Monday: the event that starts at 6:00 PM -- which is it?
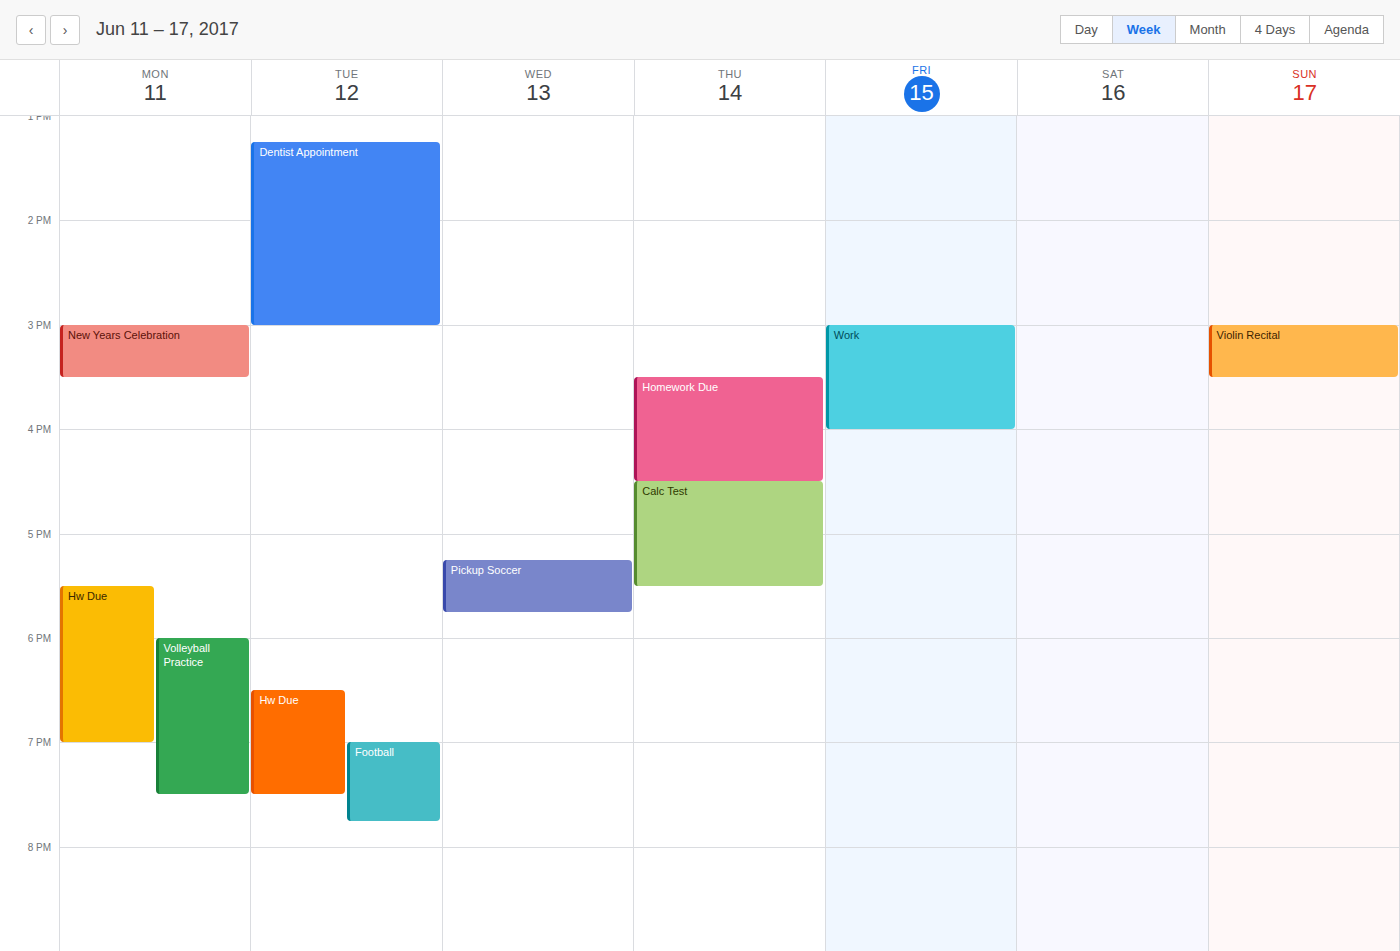
"Volleyball Practice"